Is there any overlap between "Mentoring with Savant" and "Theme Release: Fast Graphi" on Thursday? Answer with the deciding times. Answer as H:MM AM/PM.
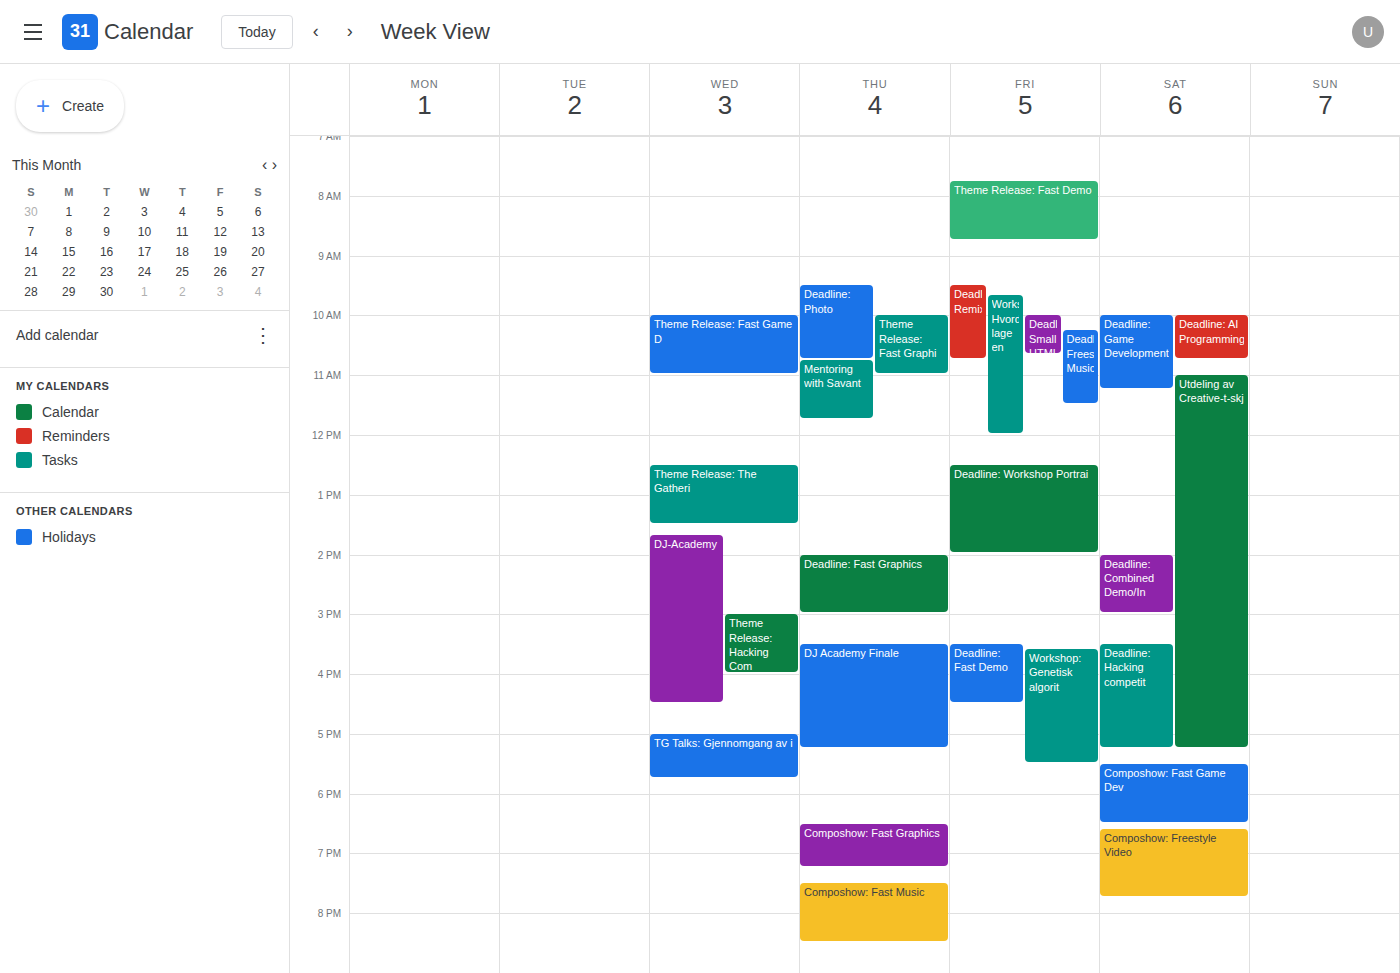
"Mentoring with Savant" starts at 10:45 AM, before "Theme Release: Fast Graphi" ends at 11:00 AM -- they overlap.